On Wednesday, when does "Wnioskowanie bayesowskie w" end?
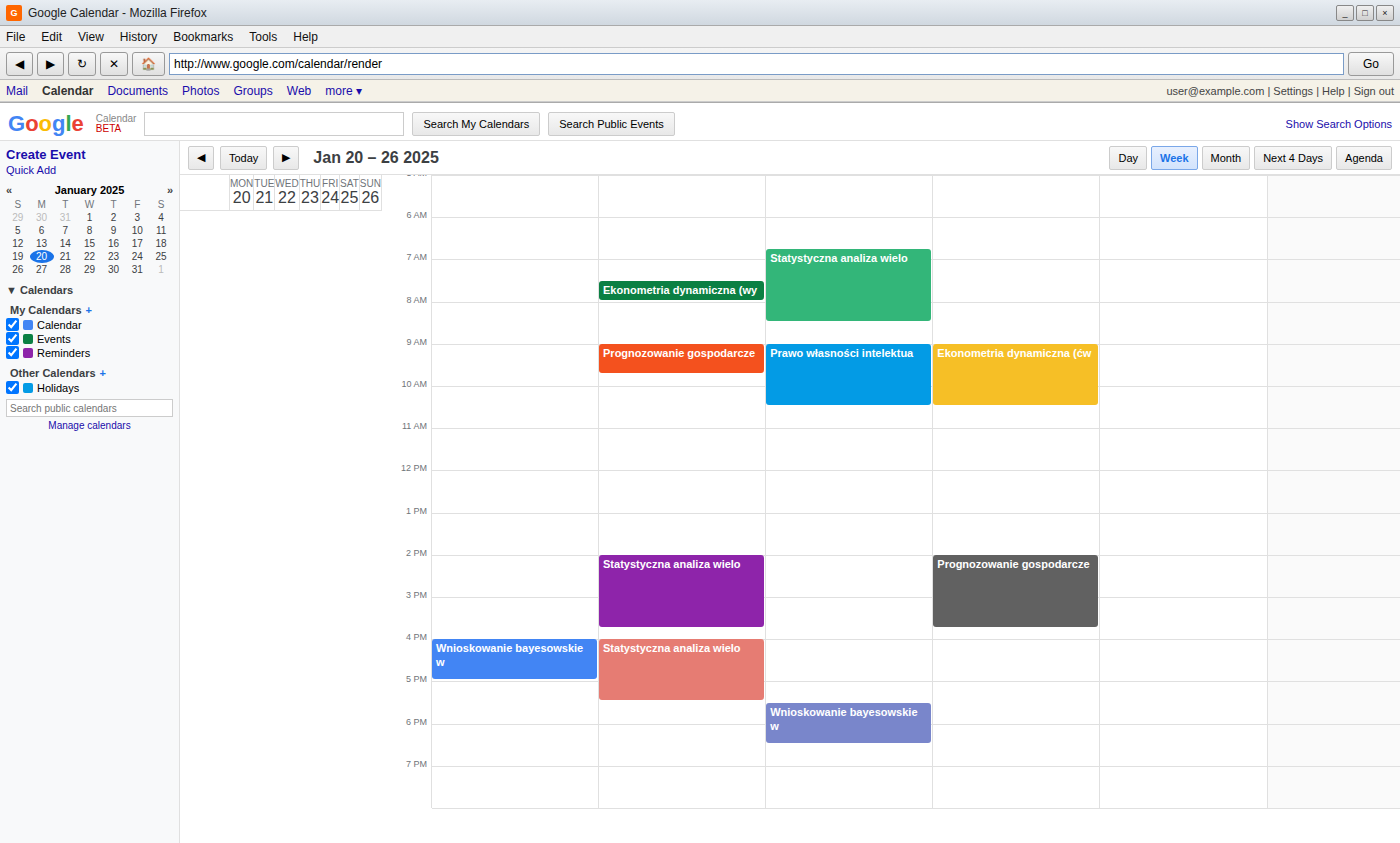
6:30 PM